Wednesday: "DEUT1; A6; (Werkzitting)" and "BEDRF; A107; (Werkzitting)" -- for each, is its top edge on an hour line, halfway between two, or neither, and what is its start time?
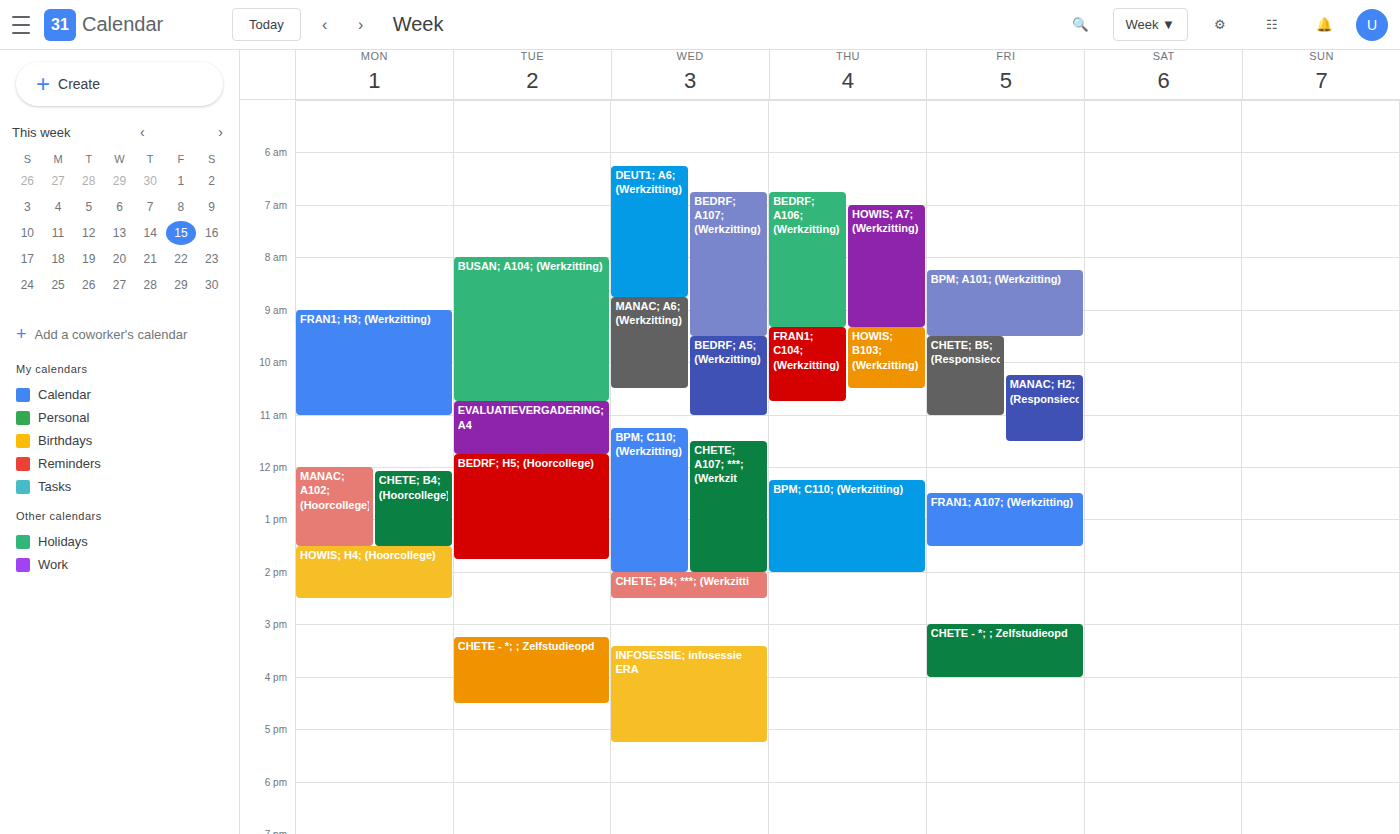
"DEUT1; A6; (Werkzitting)": 6:15 AM, neither: a quarter of the way from the 6 AM line to the 7 AM line. "BEDRF; A107; (Werkzitting)": 6:45 AM, neither: three quarters of the way from the 6 AM line to the 7 AM line.